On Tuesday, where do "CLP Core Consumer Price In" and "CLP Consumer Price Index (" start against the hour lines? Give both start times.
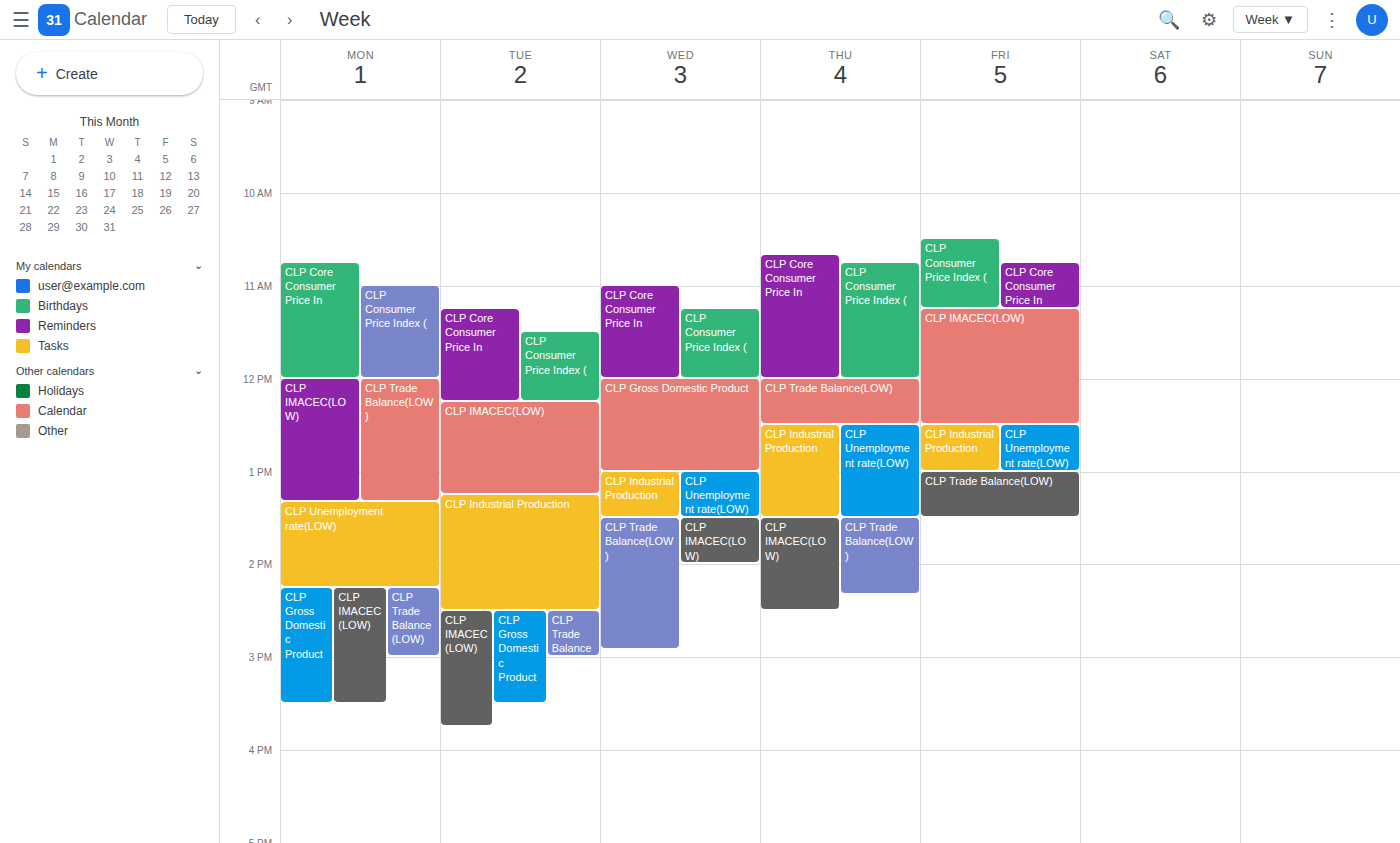
"CLP Core Consumer Price In": 11:15 AM, neither: a quarter of the way from the 11 AM line to the 12 PM line. "CLP Consumer Price Index (": 11:30 AM, halfway between the 11 AM and 12 PM lines.